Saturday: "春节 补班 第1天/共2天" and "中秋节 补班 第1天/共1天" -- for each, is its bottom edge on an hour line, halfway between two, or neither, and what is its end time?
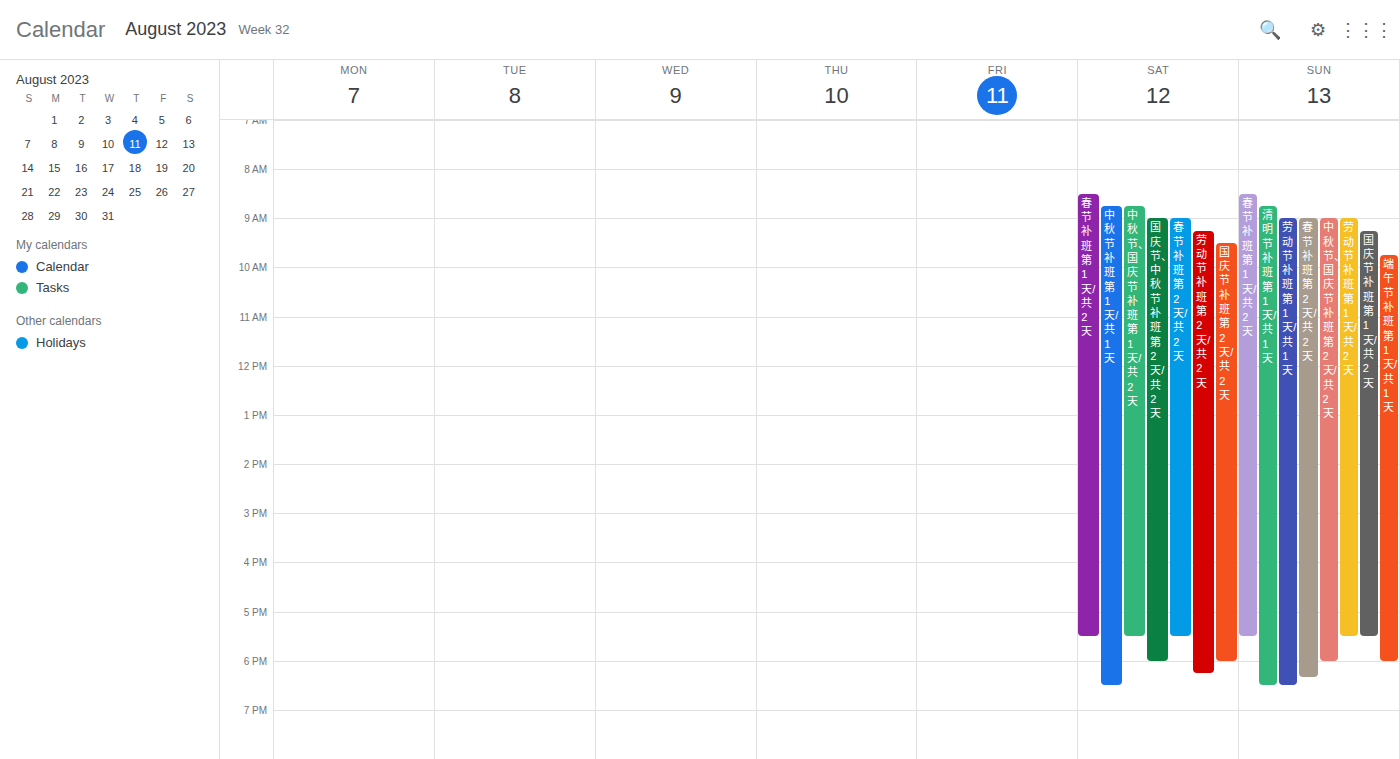
"春节 补班 第1天/共2天": 17:30, halfway between the 17:00 and 18:00 lines. "中秋节 补班 第1天/共1天": 18:30, halfway between the 18:00 and 19:00 lines.